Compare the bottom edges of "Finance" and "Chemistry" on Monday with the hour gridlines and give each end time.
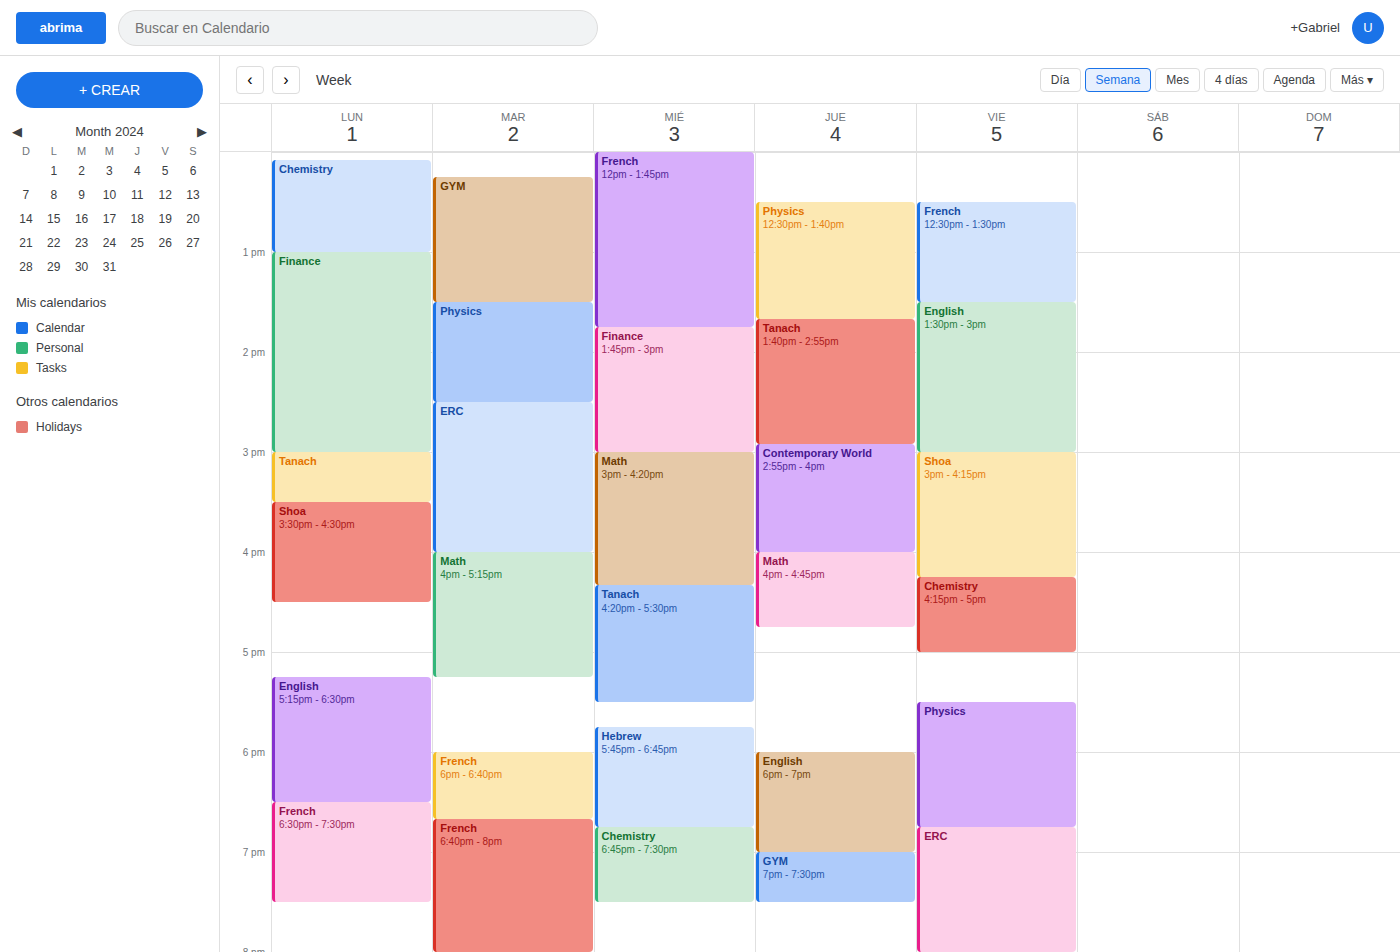
"Finance": 3:00 PM, exactly on the 3 PM line. "Chemistry": 1:00 PM, exactly on the 1 PM line.